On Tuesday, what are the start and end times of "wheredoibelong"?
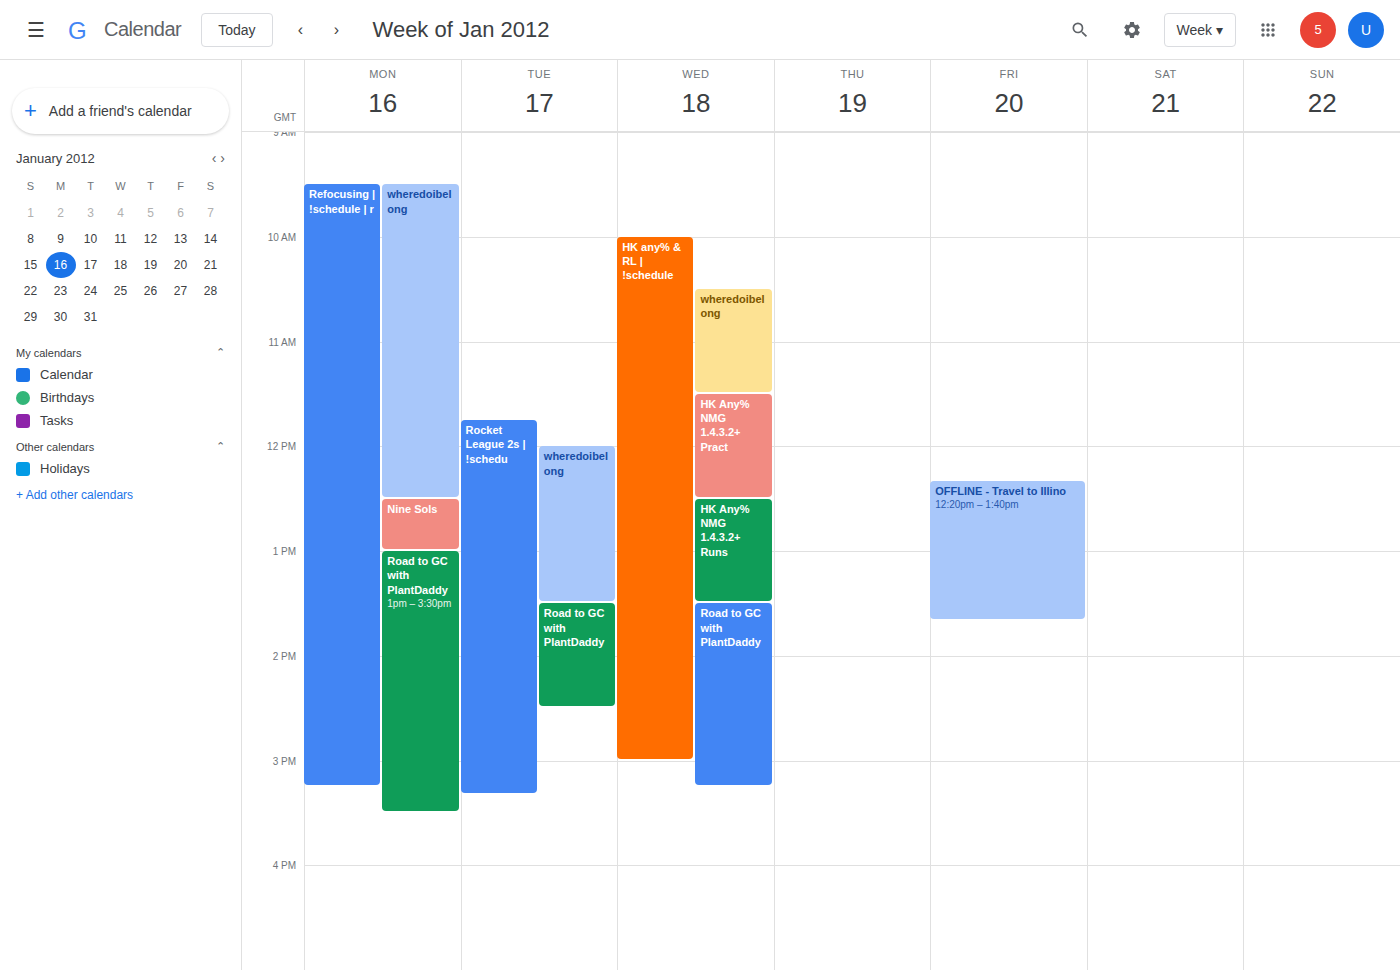
12:00 PM to 1:30 PM